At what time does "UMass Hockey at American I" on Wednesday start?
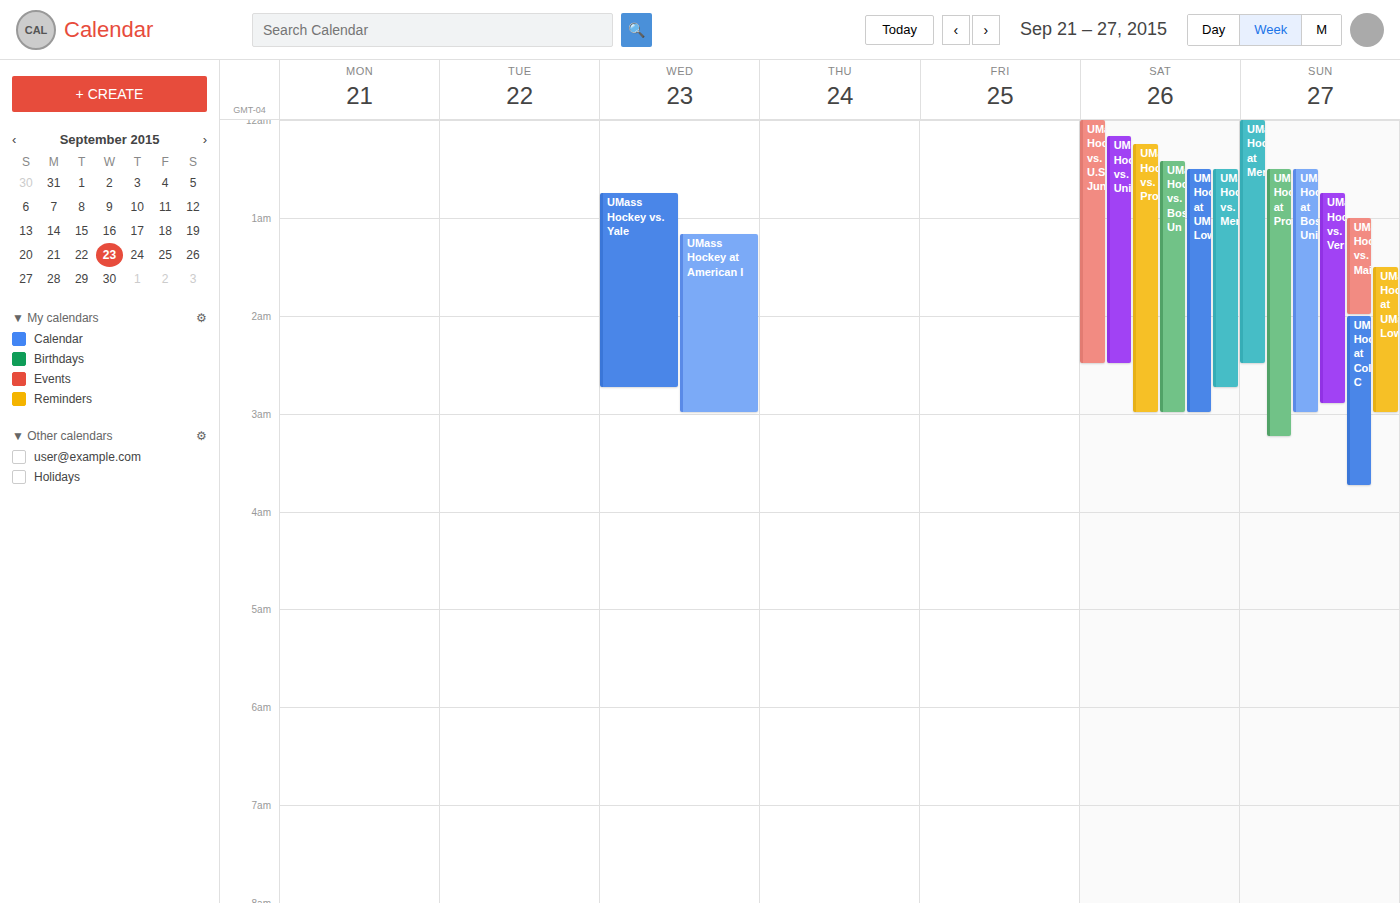
1:10 AM